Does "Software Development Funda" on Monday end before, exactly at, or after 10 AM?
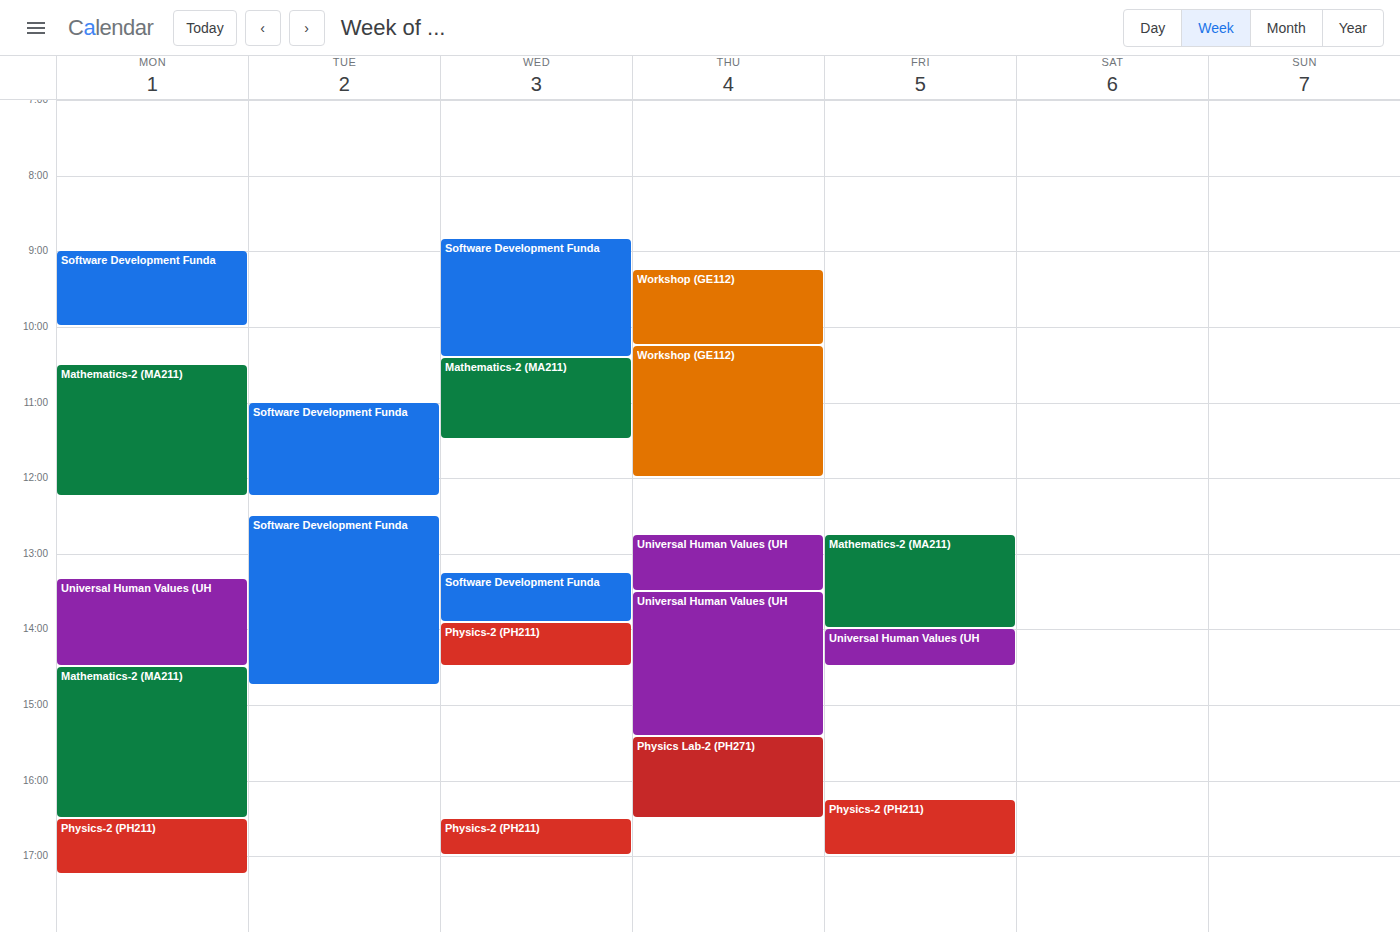
10:00 AM -- exactly at 10 AM, on the 10 AM line.